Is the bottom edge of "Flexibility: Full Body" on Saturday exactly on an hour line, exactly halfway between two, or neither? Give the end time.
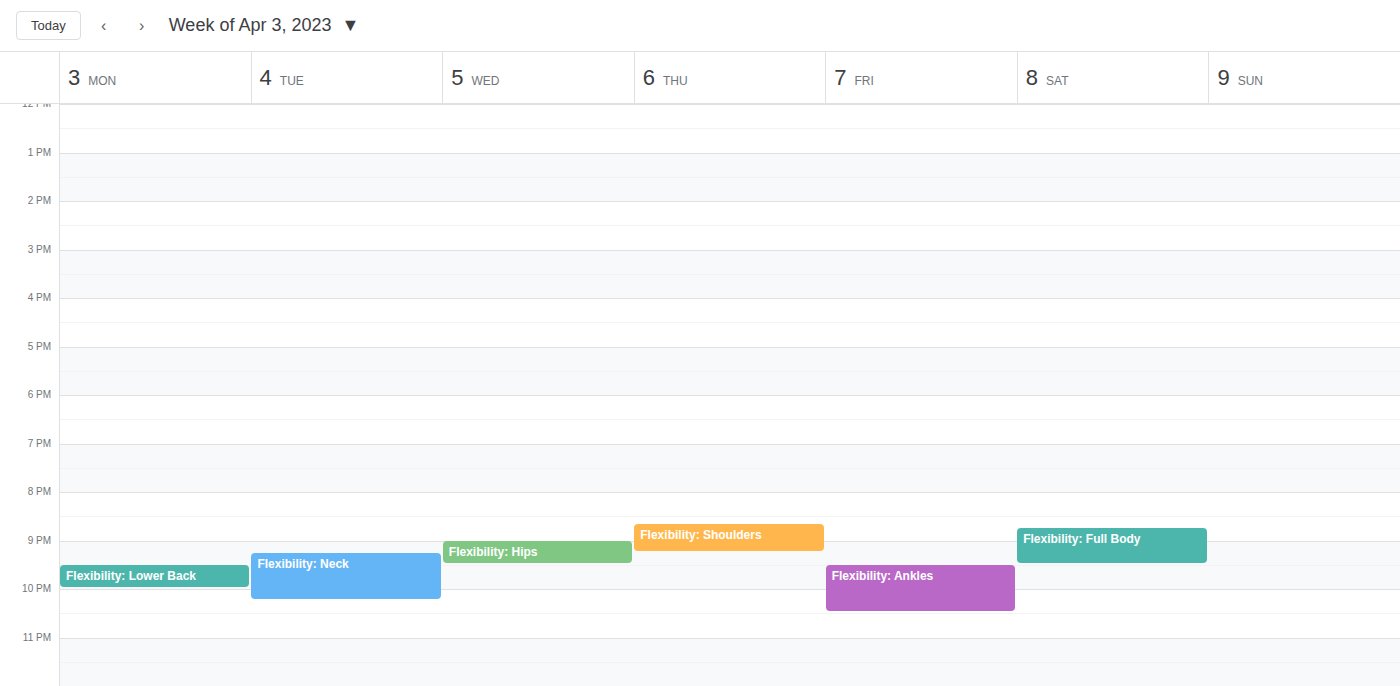
9:30 PM -- halfway between the 9 PM and 10 PM lines.